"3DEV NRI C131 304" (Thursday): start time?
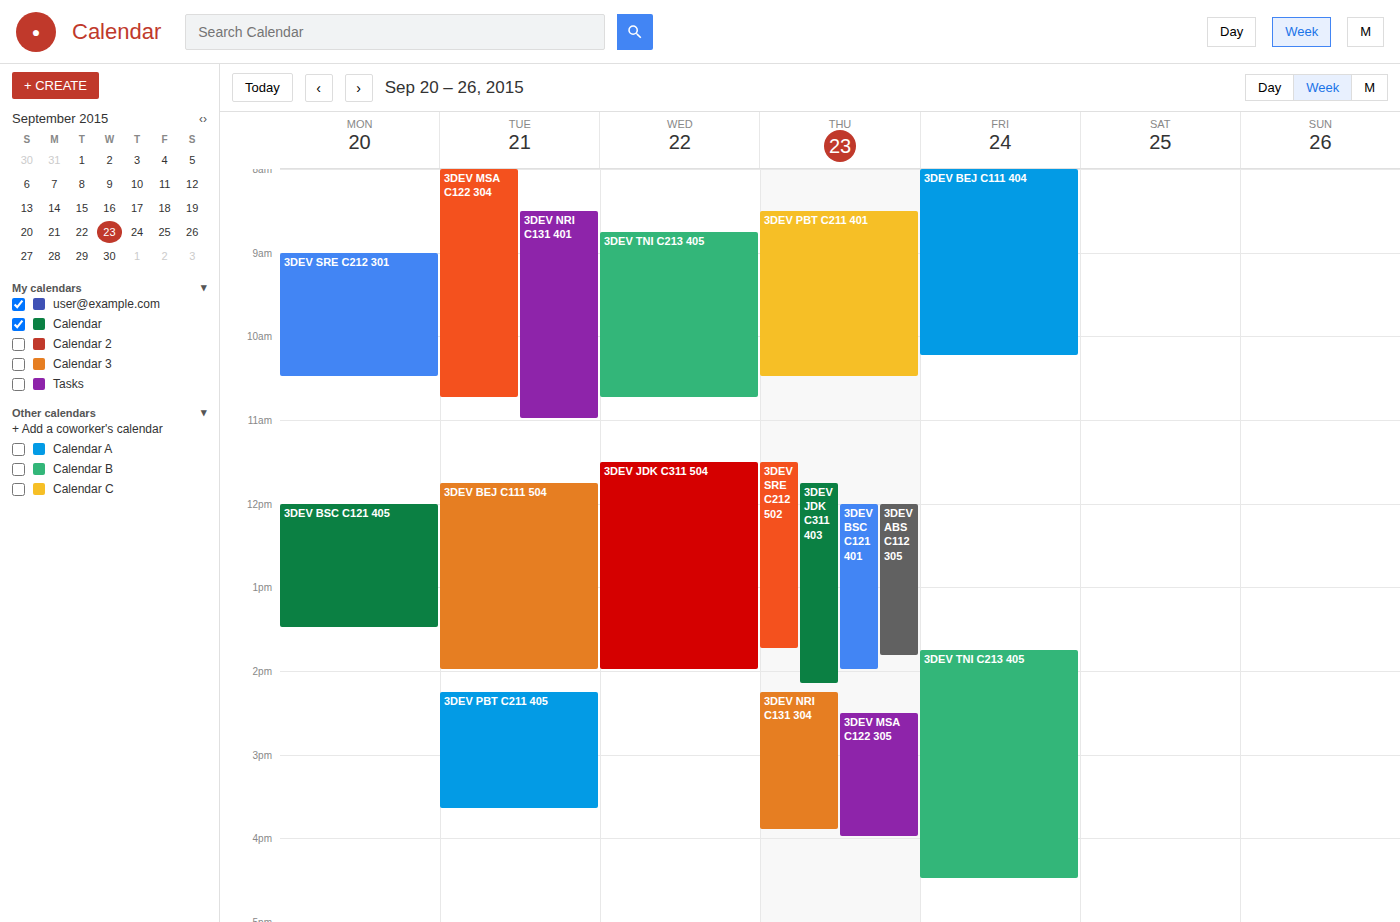
2:15 PM